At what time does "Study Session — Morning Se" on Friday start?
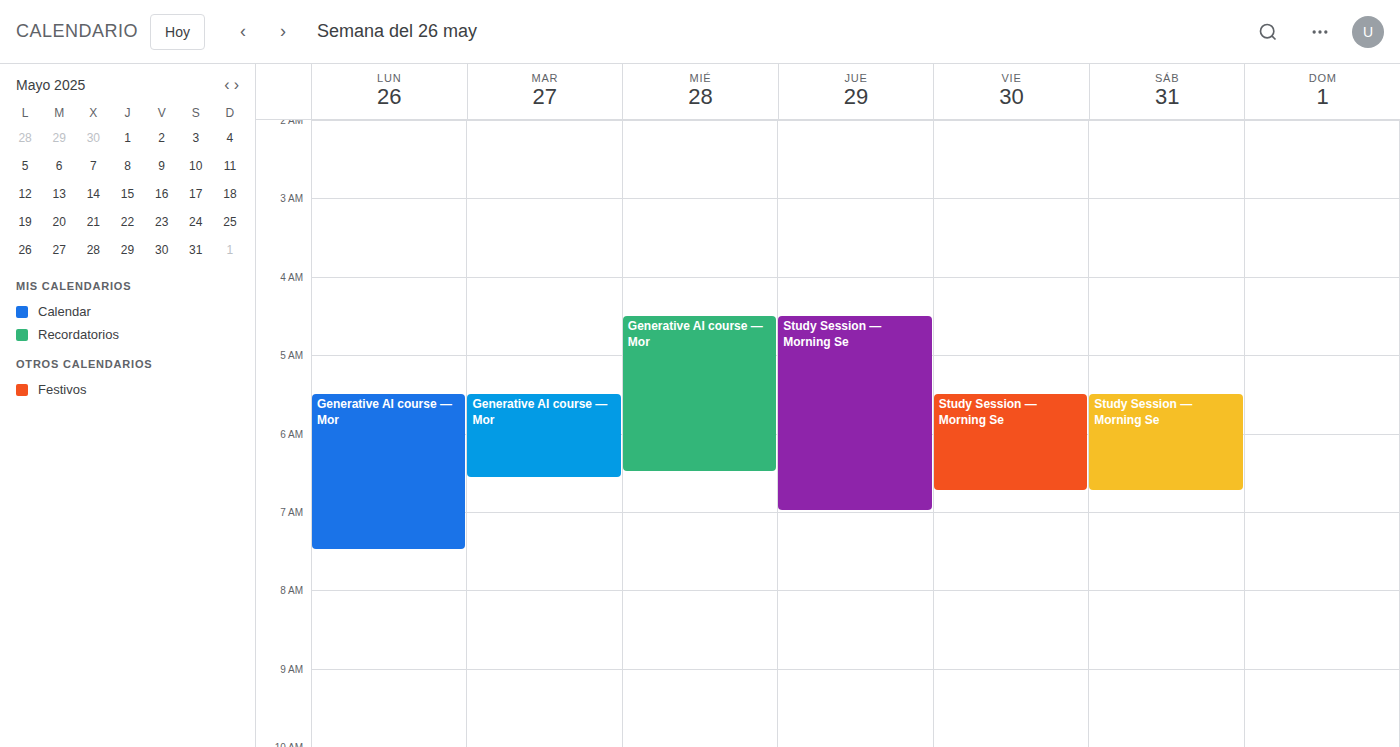
5:30 AM